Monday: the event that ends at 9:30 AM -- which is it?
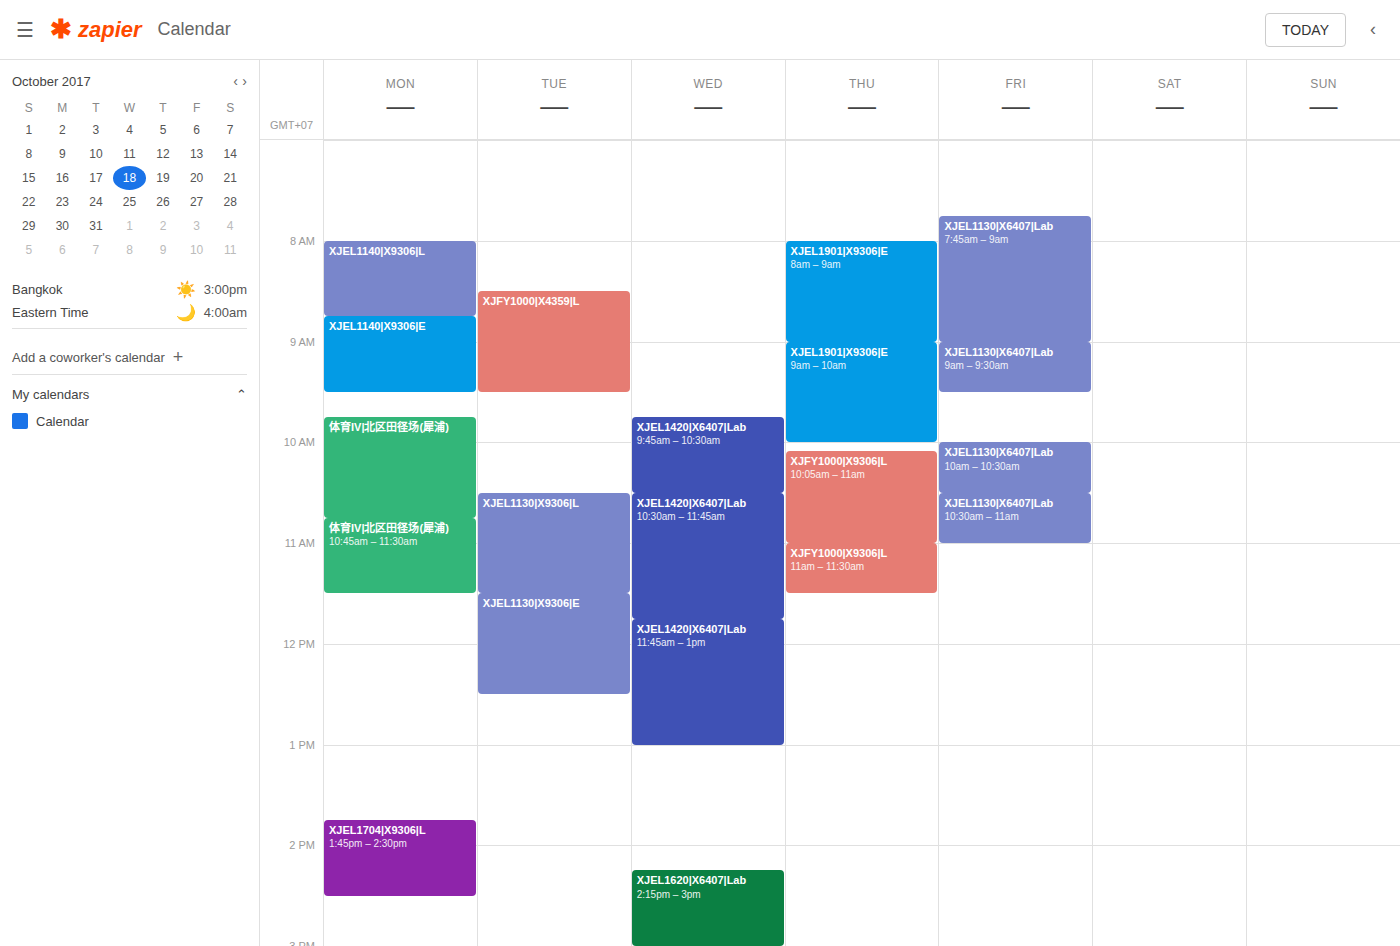
"XJEL1140|X9306|E"